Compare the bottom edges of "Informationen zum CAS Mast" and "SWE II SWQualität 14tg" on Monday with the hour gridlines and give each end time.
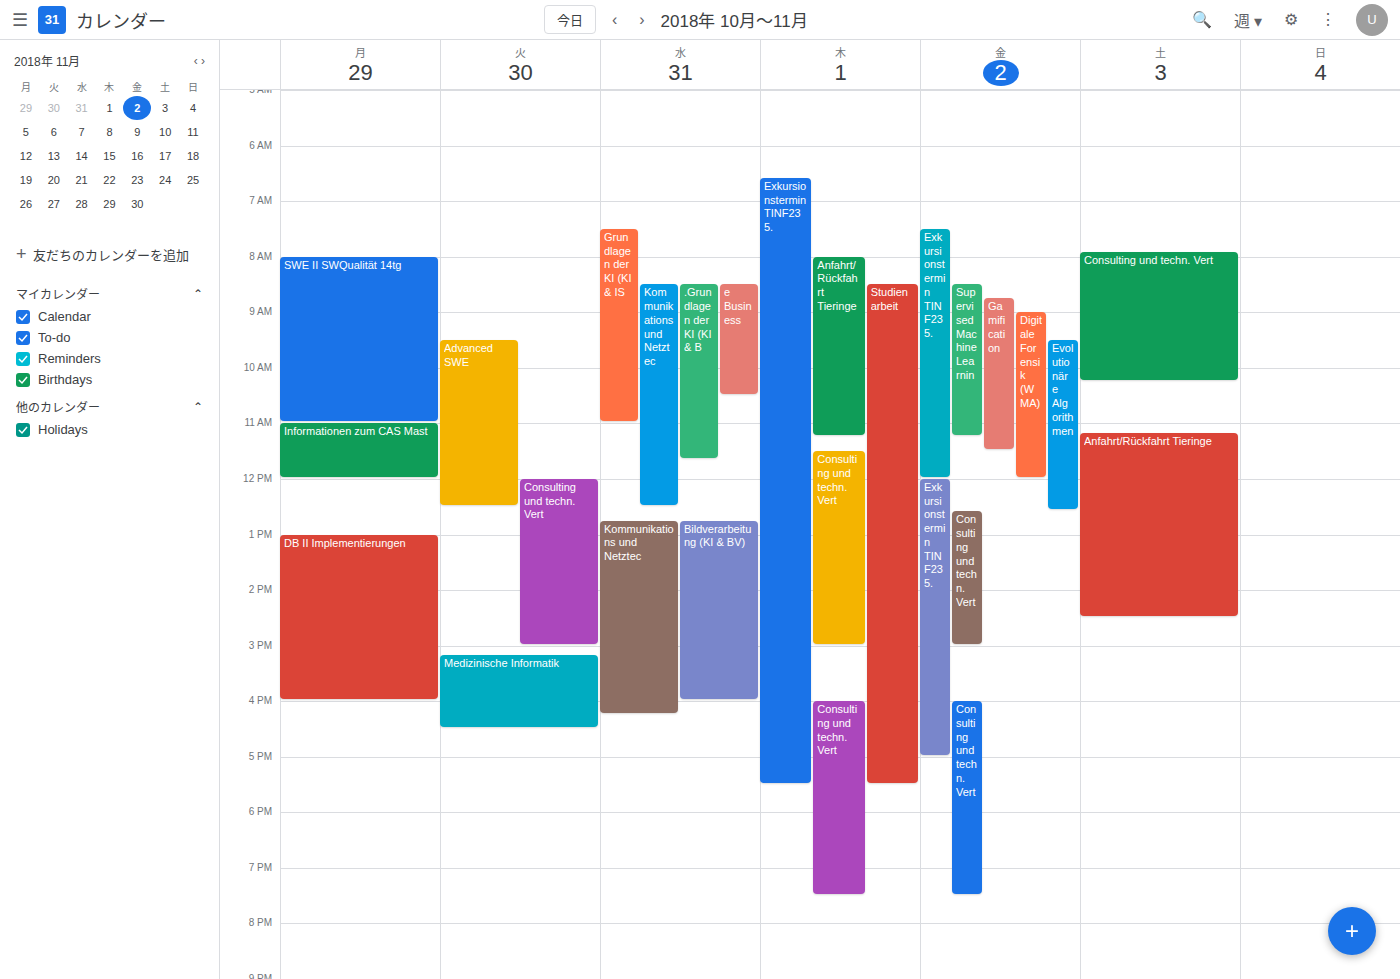
"Informationen zum CAS Mast": 12:00, exactly on the 12:00 line. "SWE II SWQualität 14tg": 11:00, exactly on the 11:00 line.